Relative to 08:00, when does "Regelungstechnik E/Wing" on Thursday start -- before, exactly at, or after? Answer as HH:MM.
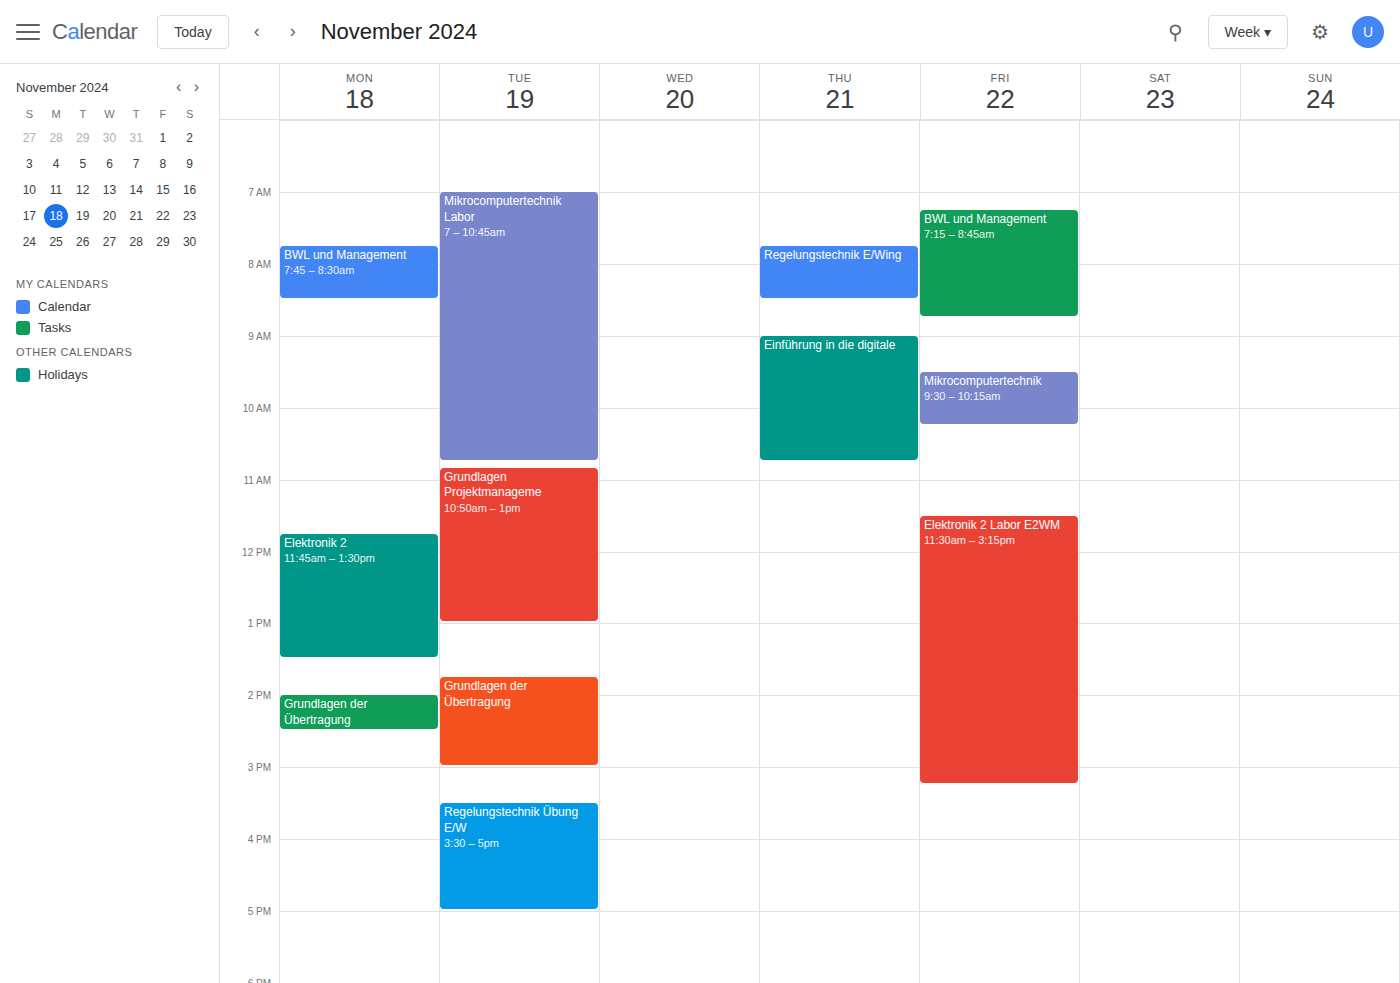
07:45 -- before 08:00, 15 minutes above the 08:00 line.